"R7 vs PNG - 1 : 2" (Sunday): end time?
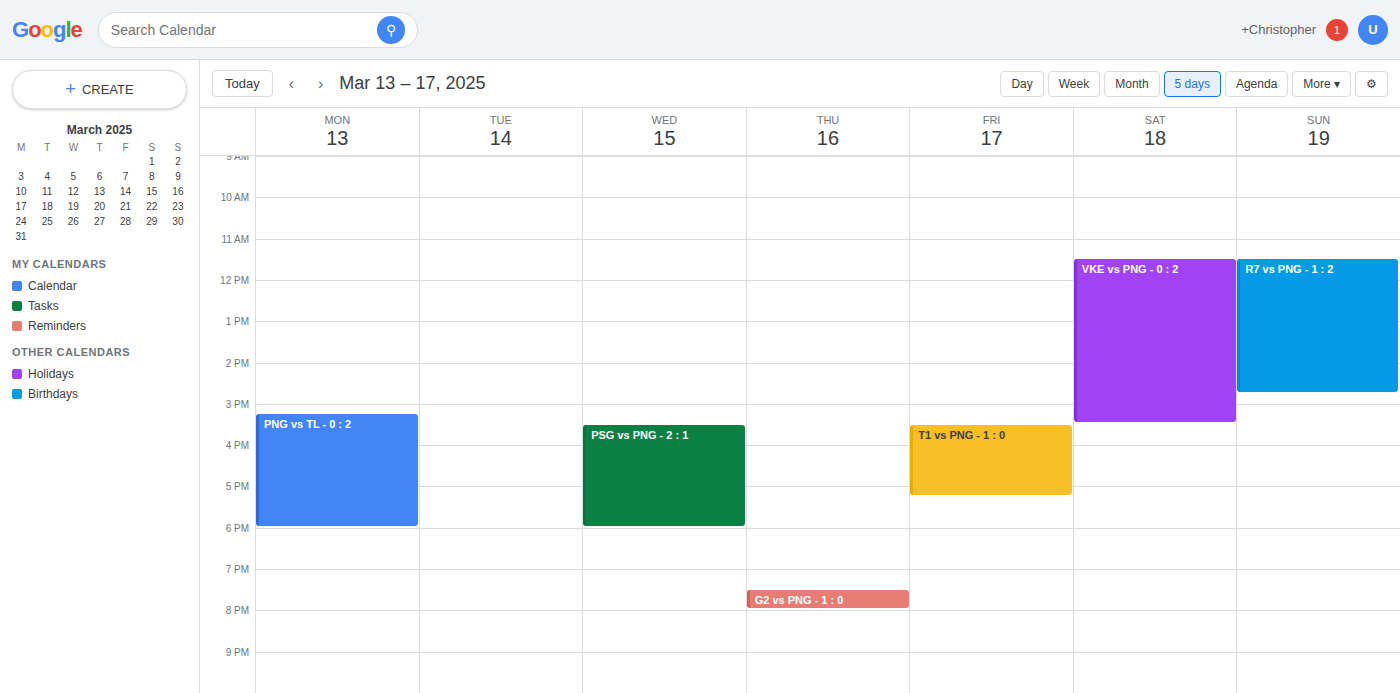
2:45 PM